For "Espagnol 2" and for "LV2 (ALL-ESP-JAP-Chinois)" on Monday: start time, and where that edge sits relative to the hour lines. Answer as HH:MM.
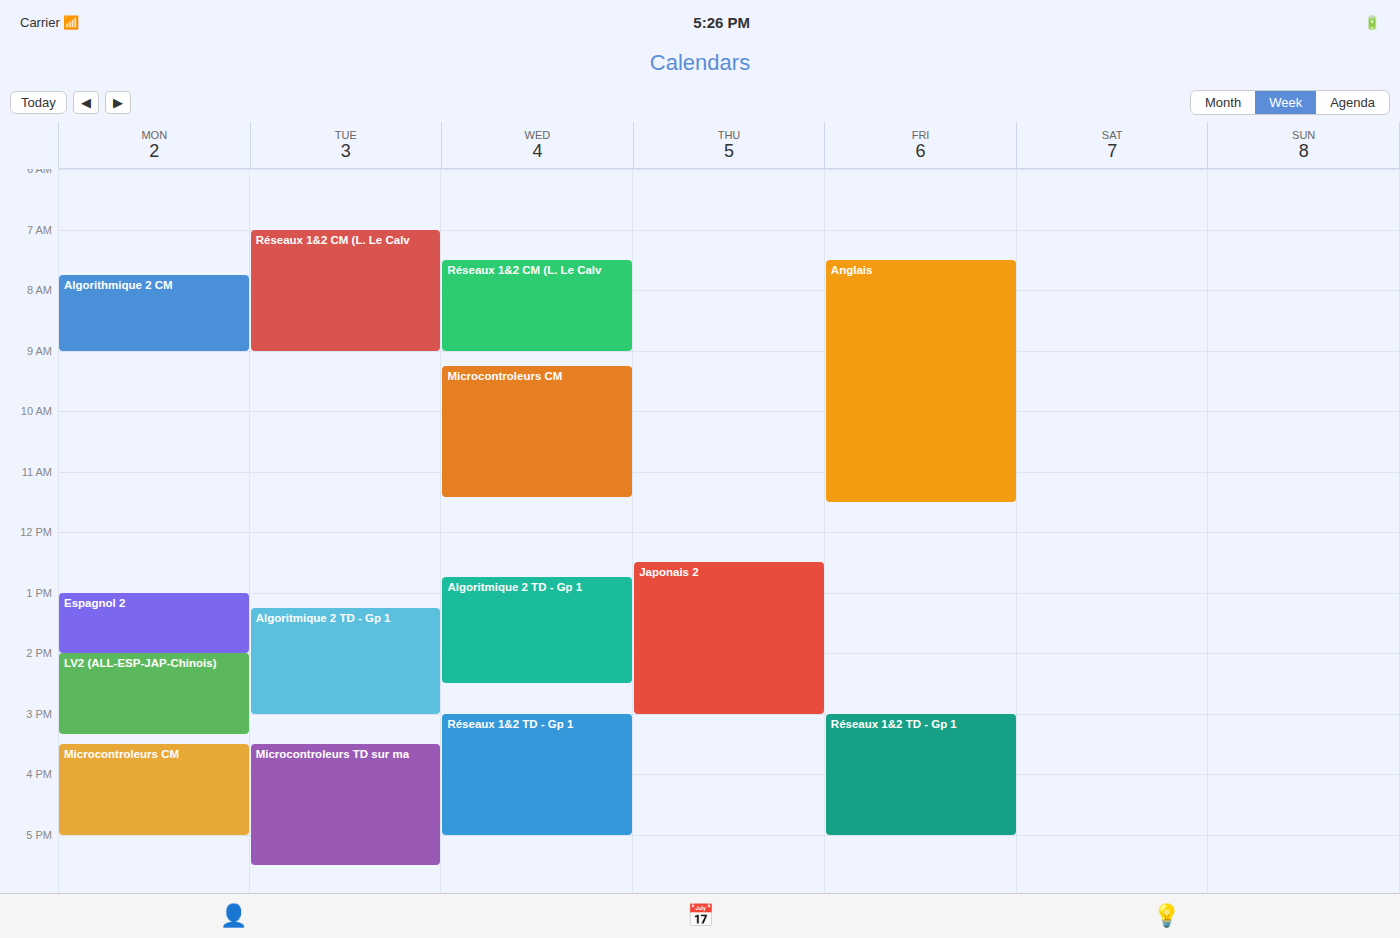
"Espagnol 2": 13:00, exactly on the 13:00 line. "LV2 (ALL-ESP-JAP-Chinois)": 14:00, exactly on the 14:00 line.